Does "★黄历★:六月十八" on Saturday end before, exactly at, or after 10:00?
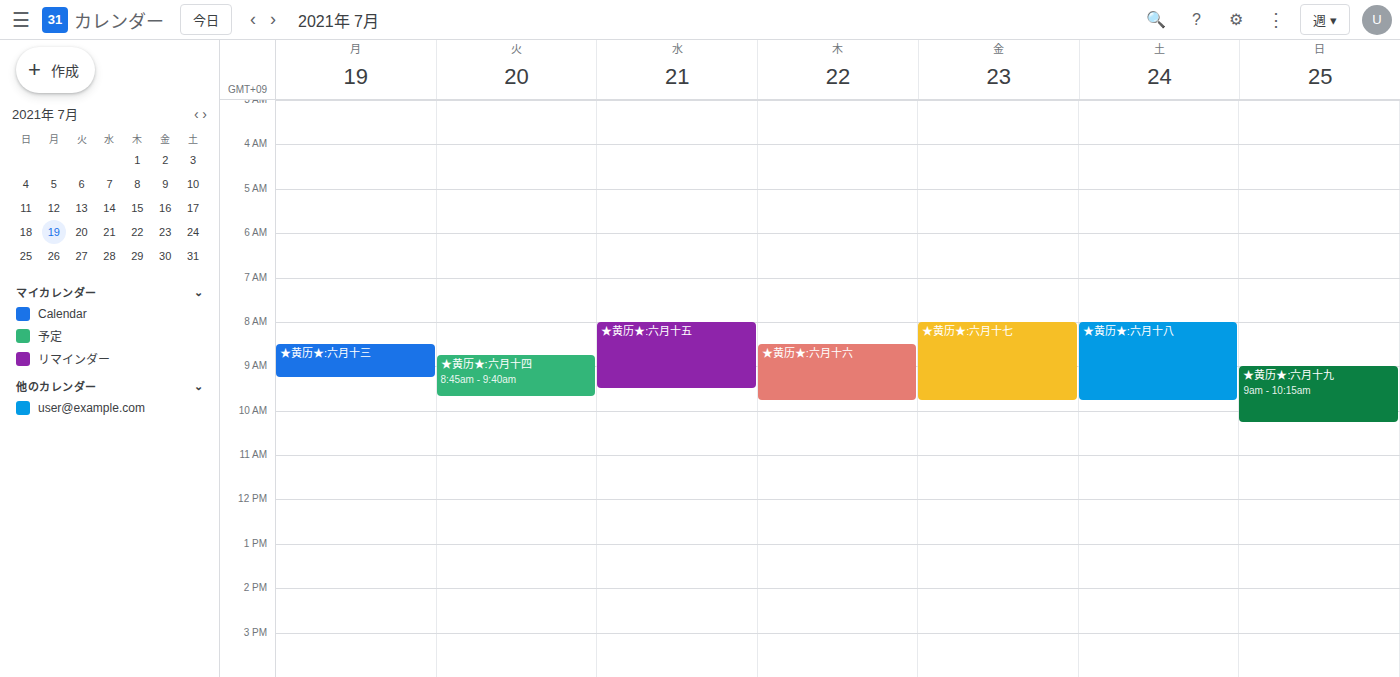
09:45 -- before 10:00, 15 minutes above the 10:00 line.